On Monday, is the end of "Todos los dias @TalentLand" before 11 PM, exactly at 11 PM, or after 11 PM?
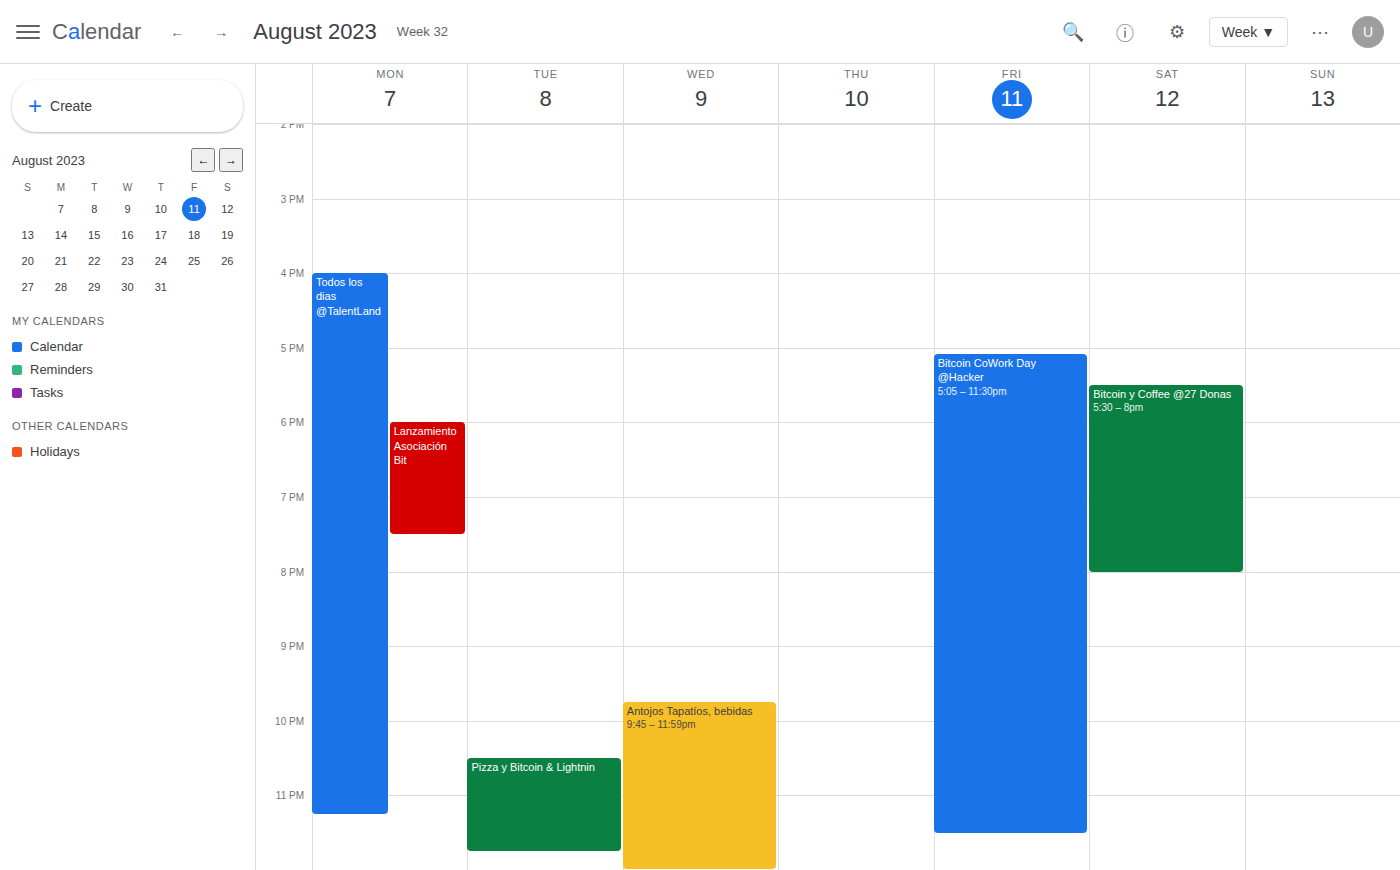
11:15 PM -- after 11 PM, 15 minutes below the 11 PM line.